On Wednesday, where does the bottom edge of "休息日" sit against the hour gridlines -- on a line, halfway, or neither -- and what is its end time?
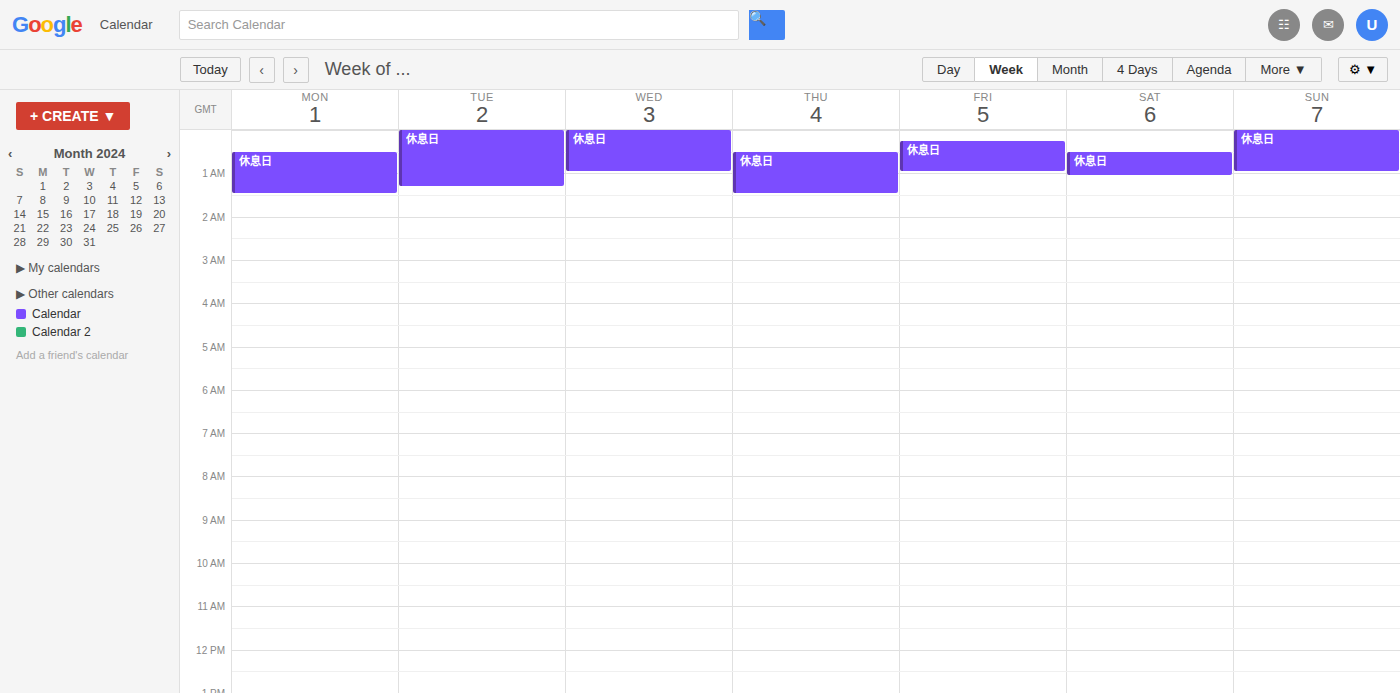
1:00 AM -- exactly on the 1 AM line.